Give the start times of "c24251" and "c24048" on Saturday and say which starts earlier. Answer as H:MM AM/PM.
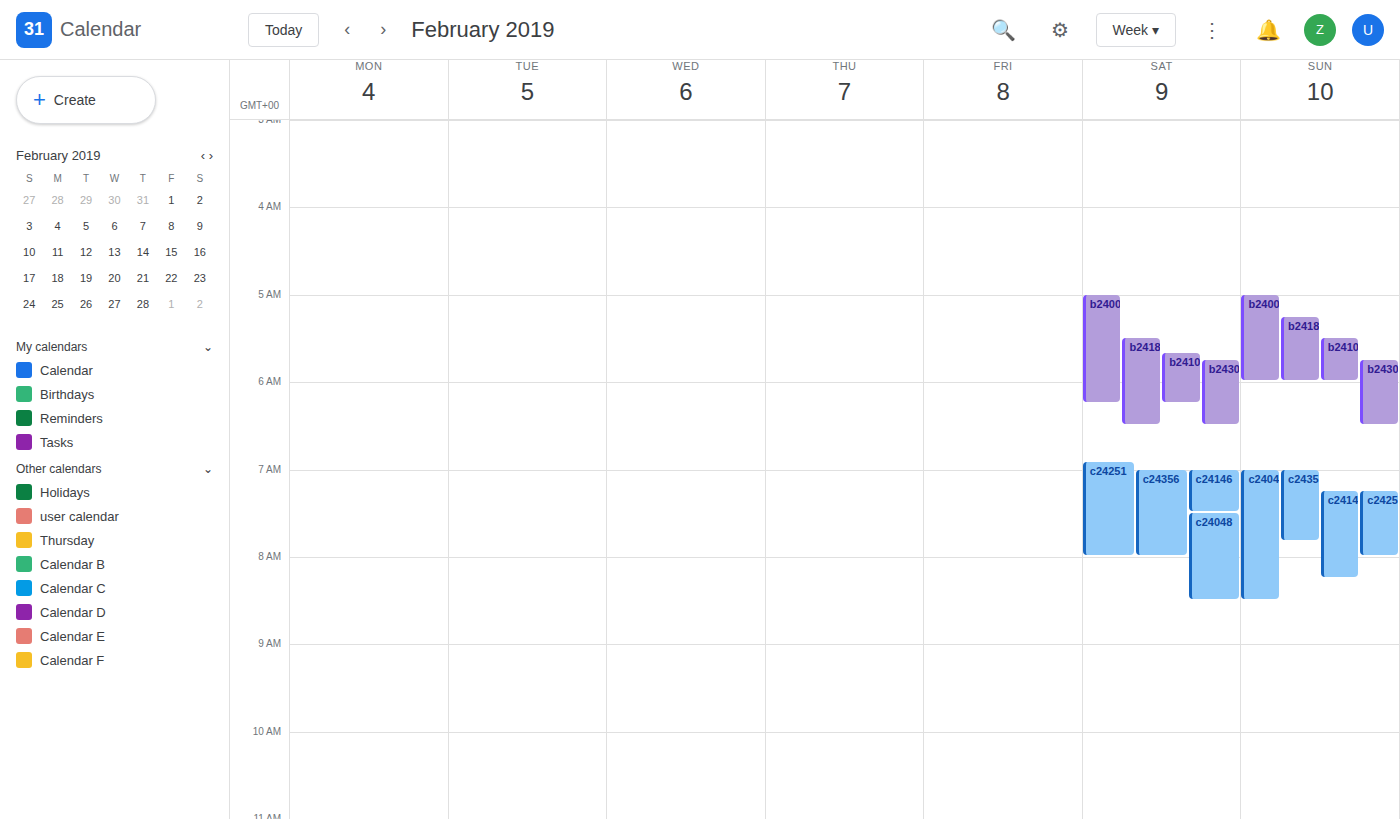
"c24251" 6:55 AM; "c24048" 7:30 AM.